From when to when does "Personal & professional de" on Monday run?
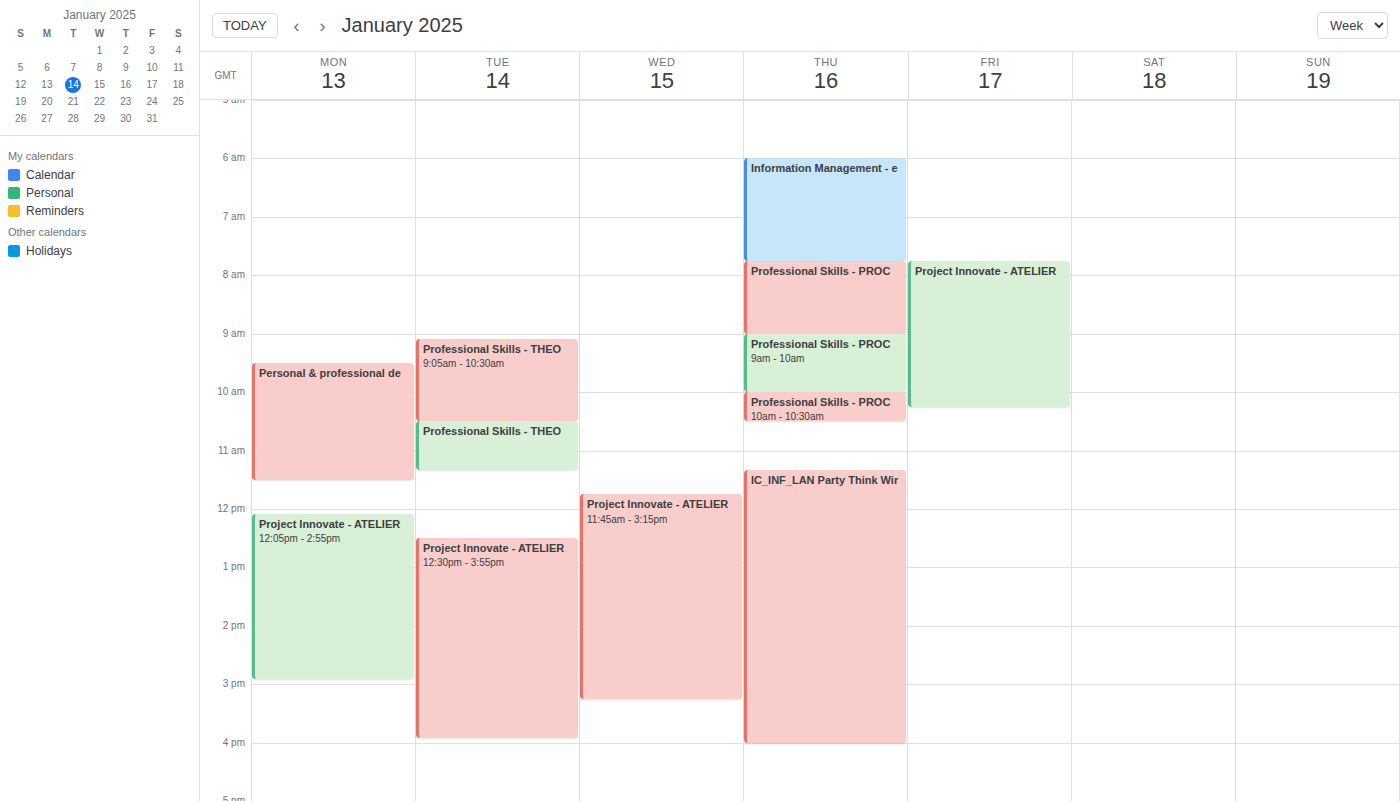
9:30 AM to 11:30 AM